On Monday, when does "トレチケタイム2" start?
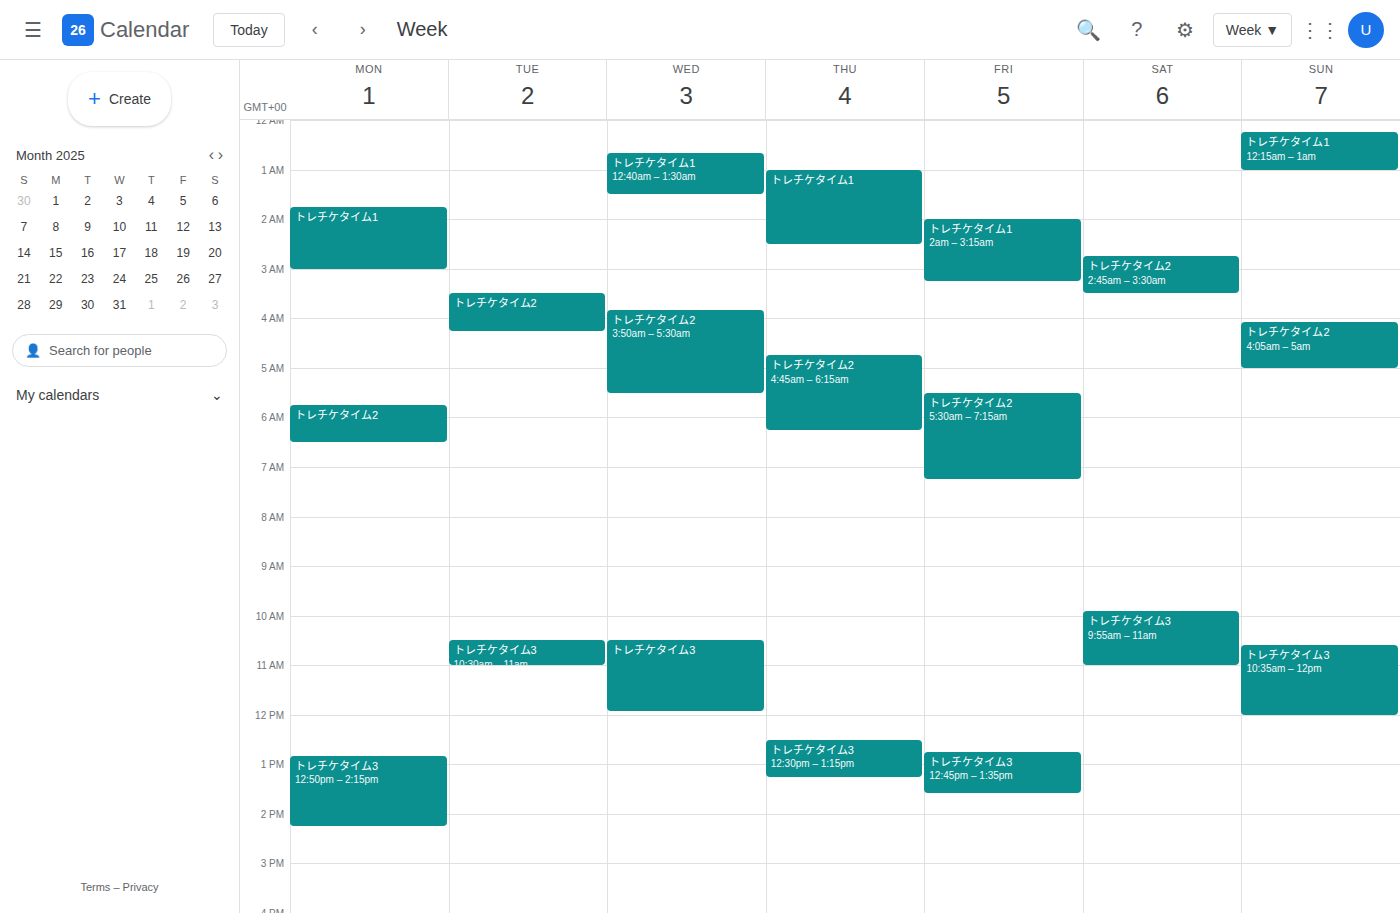
05:45